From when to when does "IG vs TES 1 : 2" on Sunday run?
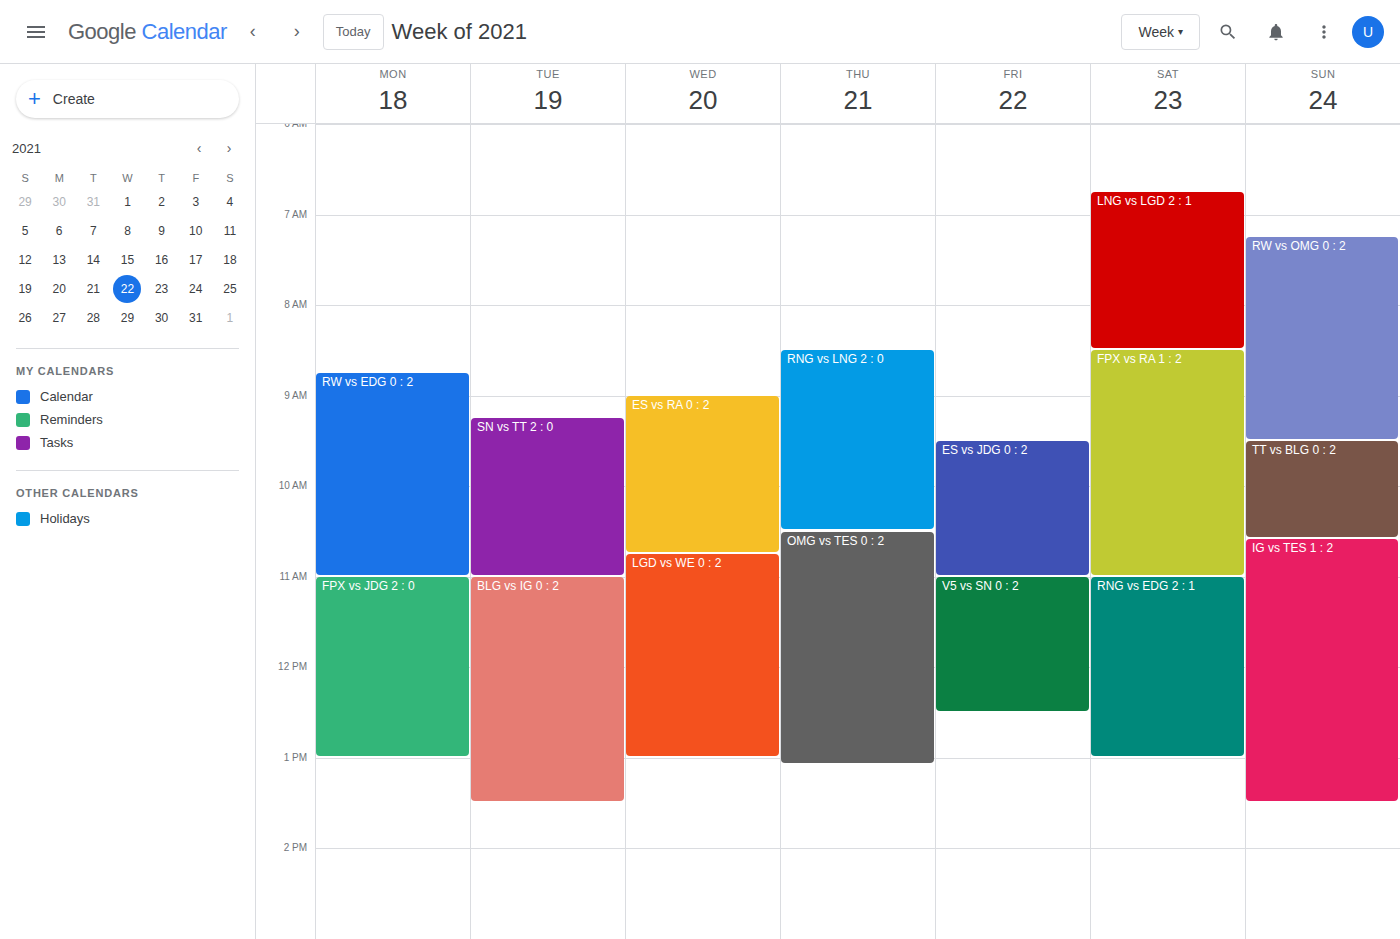
10:35 AM to 1:30 PM